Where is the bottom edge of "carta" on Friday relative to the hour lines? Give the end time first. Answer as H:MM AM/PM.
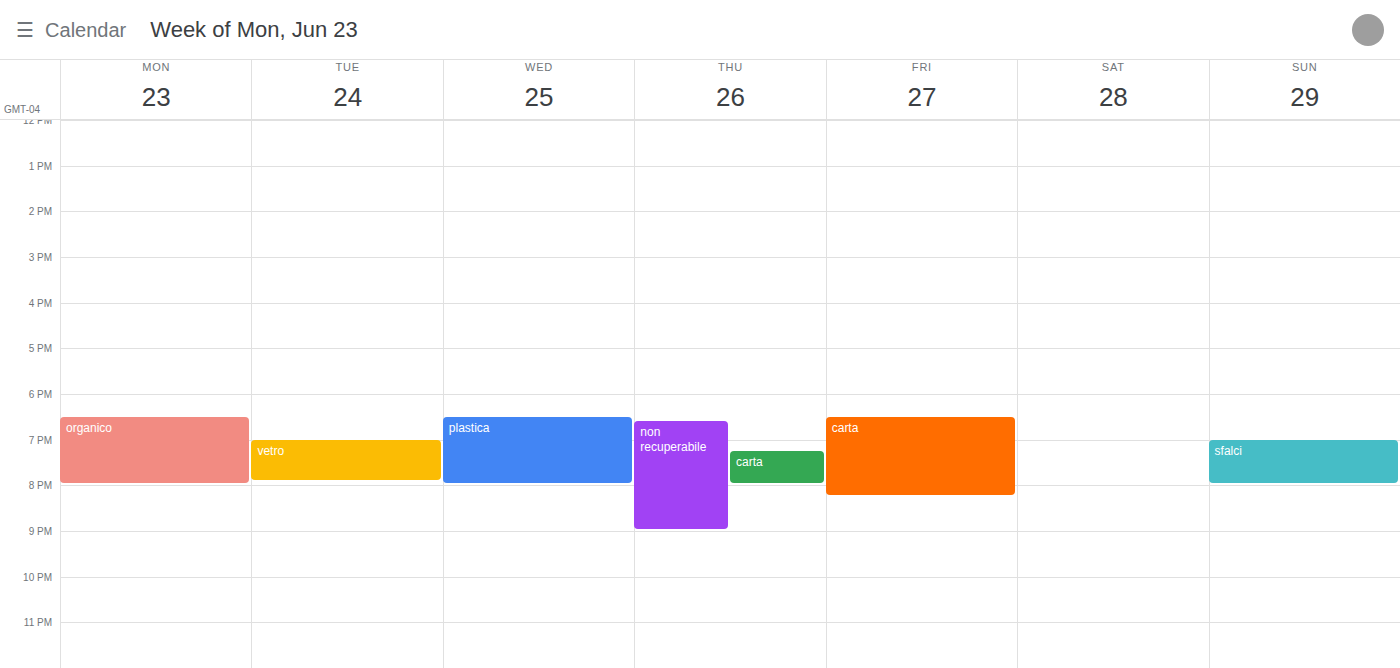
8:15 PM -- neither: a quarter of the way from the 8 PM line to the 9 PM line.